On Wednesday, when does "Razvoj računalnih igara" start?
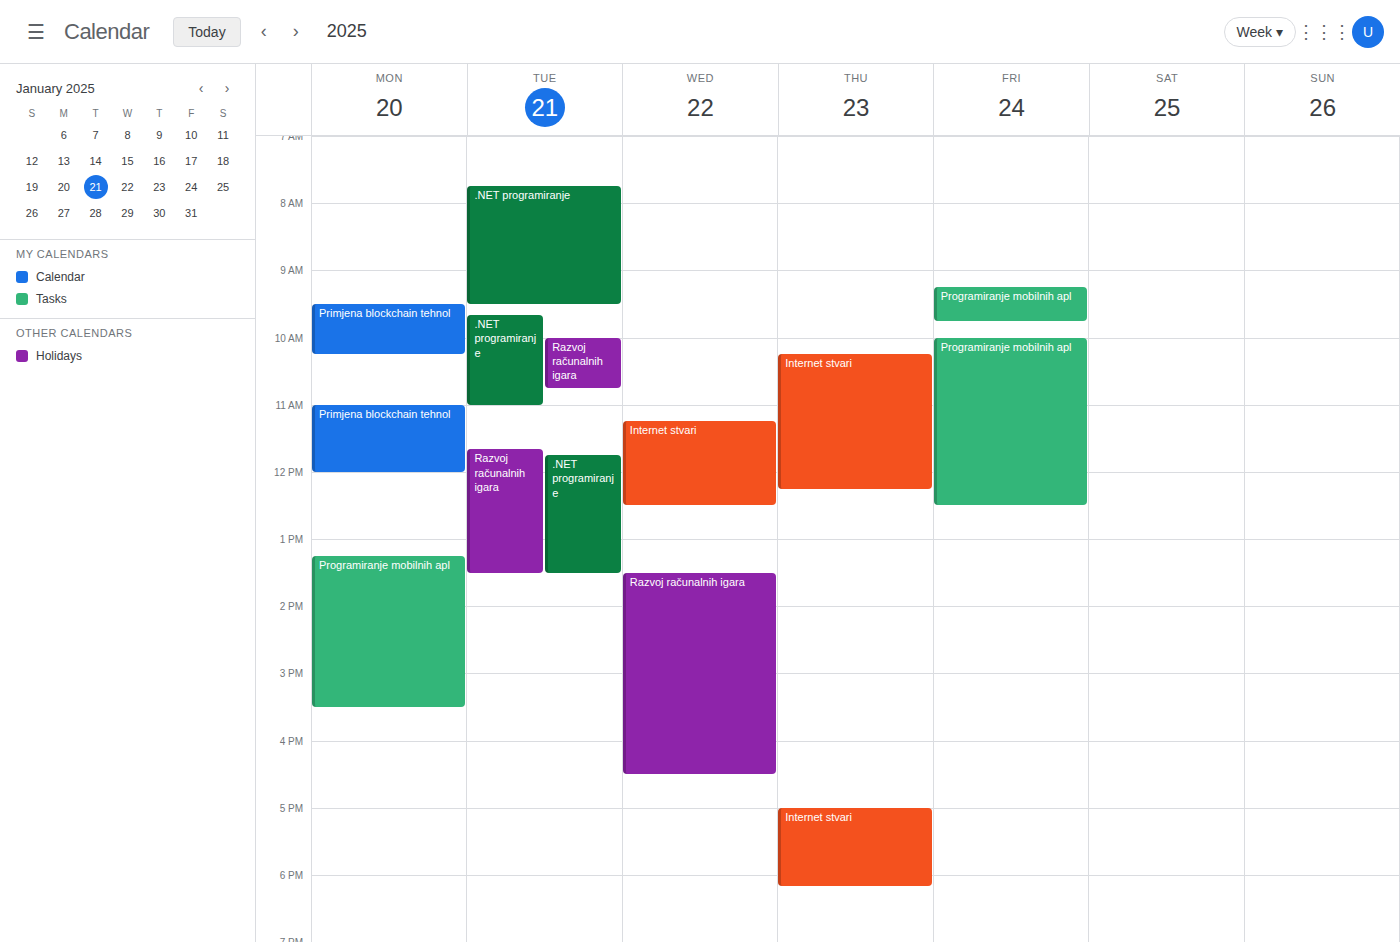
1:30 PM